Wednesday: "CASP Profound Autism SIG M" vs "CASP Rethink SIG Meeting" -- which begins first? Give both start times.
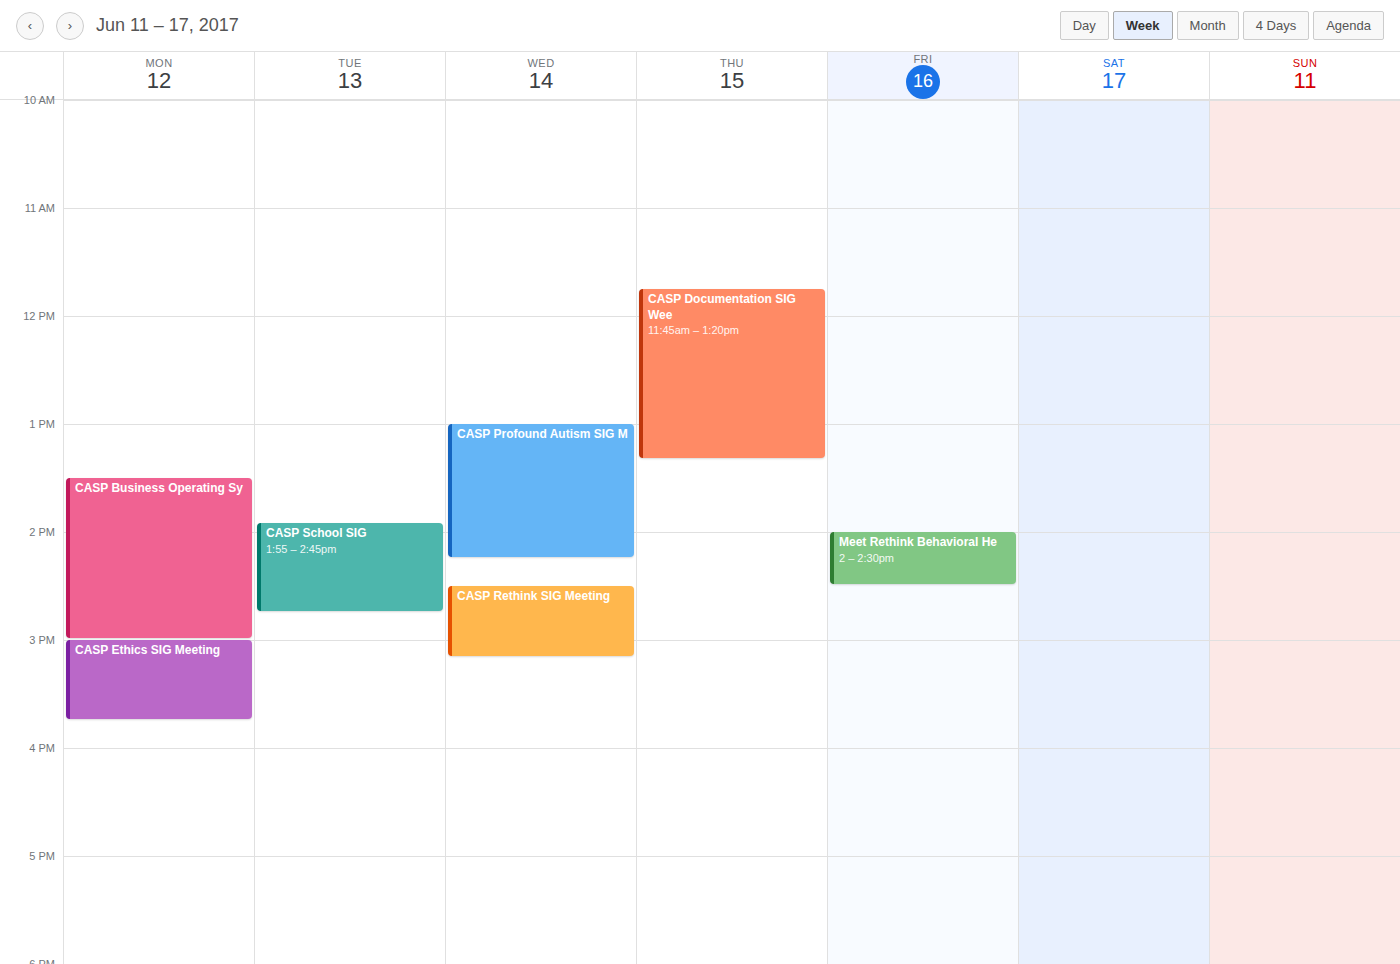
"CASP Profound Autism SIG M" 1:00 PM; "CASP Rethink SIG Meeting" 2:30 PM.